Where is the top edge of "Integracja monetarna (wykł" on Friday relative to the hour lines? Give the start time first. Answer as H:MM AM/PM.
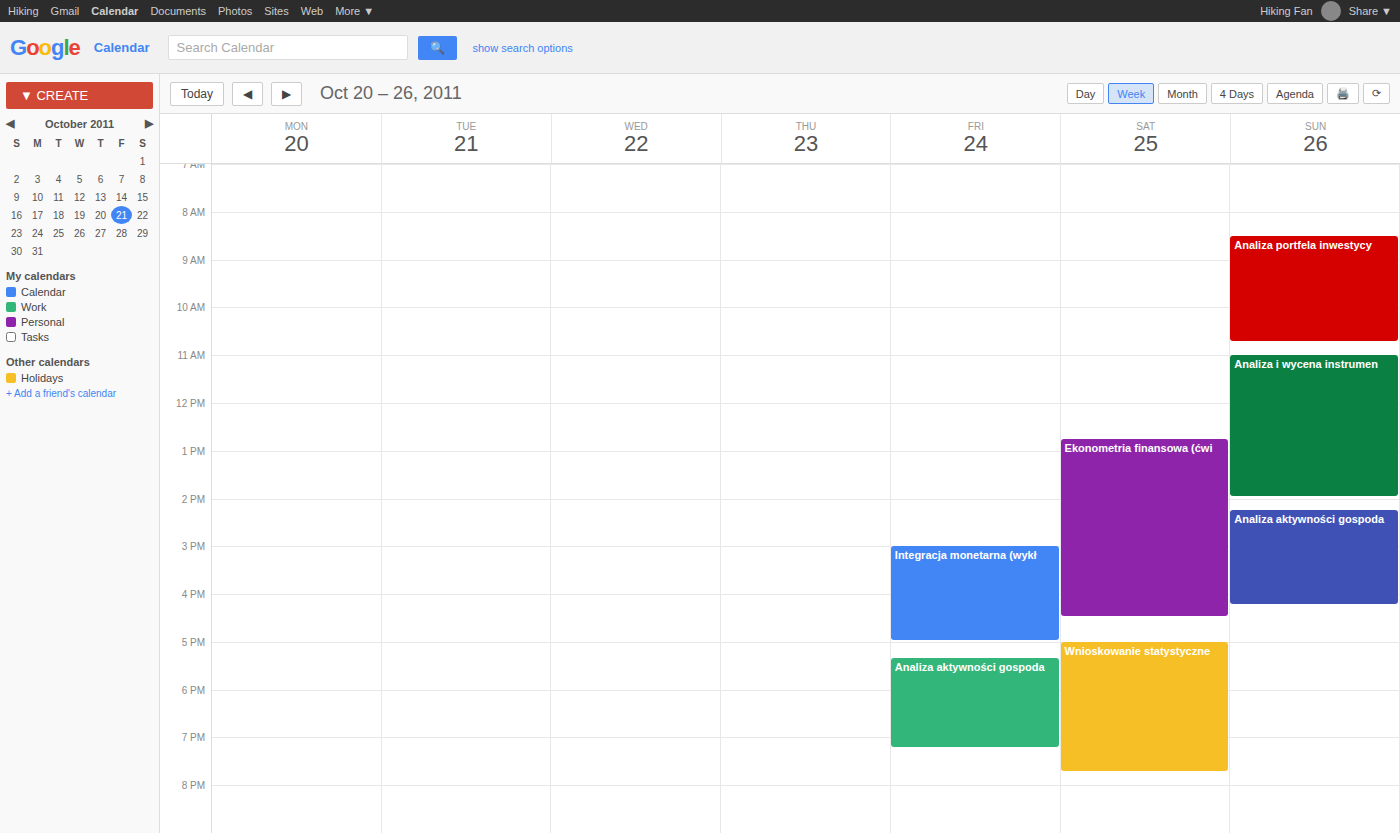
3:00 PM -- exactly on the 3 PM line.